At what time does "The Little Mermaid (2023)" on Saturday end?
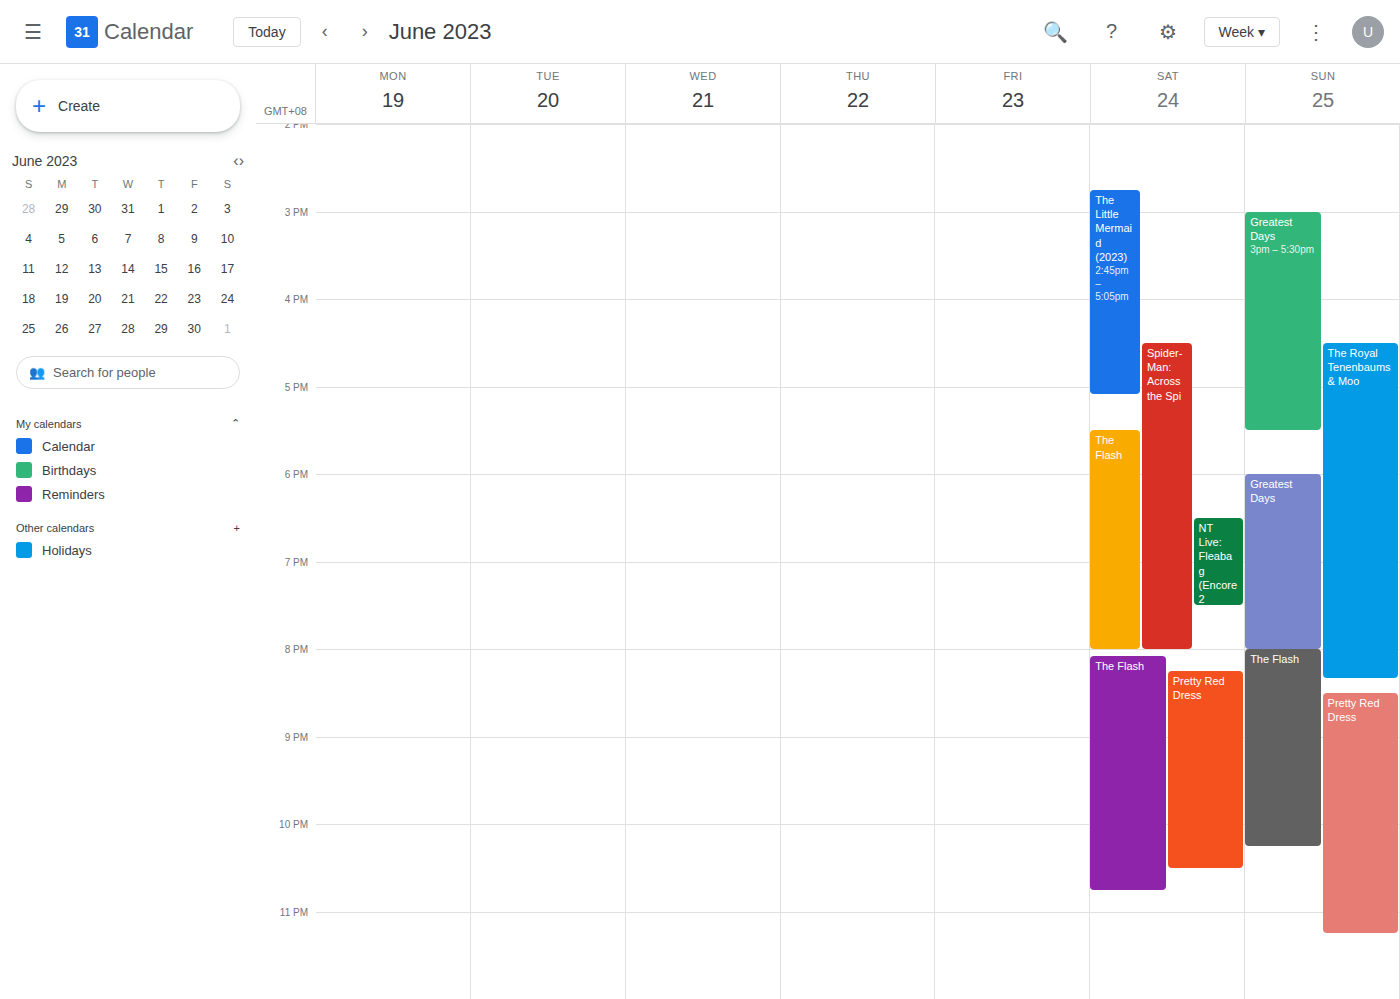
5:05 PM